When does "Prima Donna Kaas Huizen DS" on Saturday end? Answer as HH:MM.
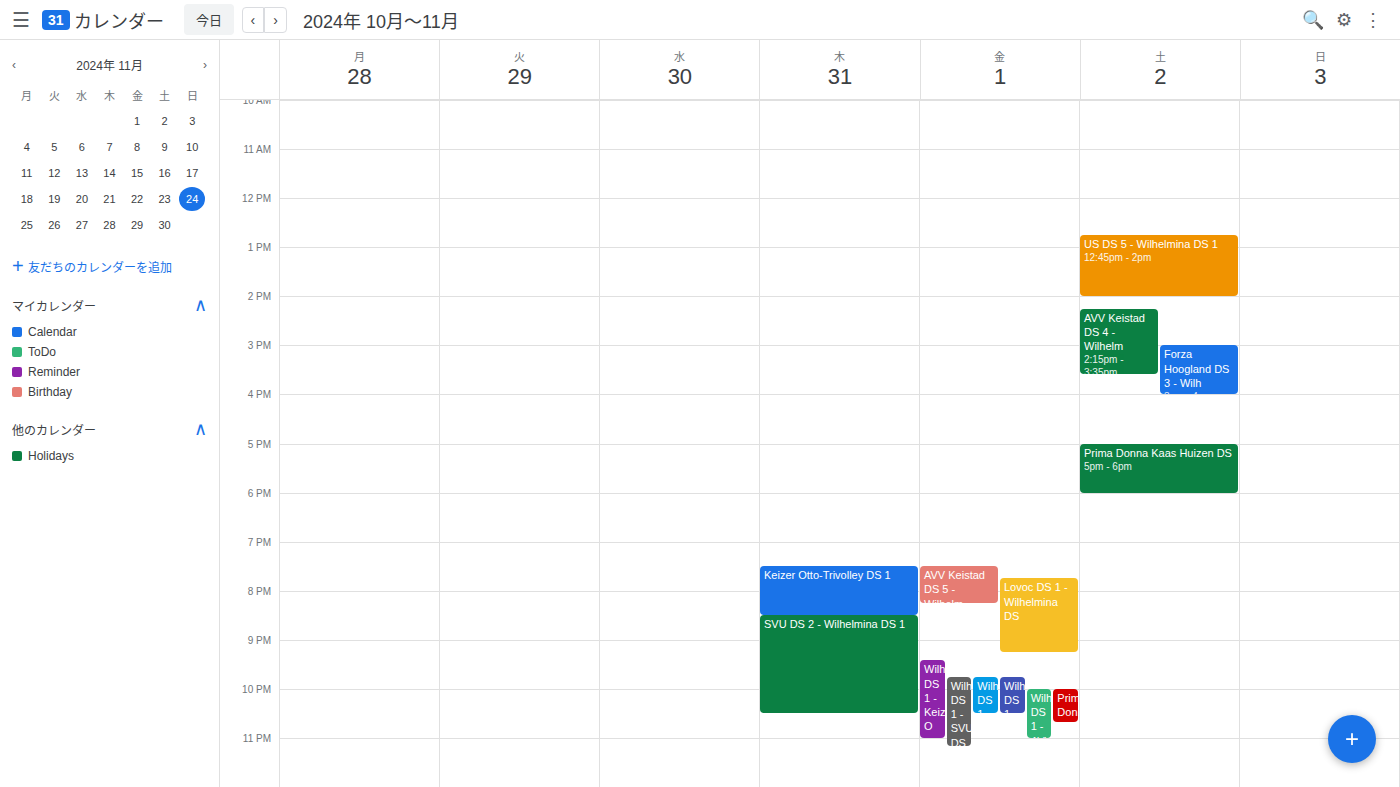
18:00